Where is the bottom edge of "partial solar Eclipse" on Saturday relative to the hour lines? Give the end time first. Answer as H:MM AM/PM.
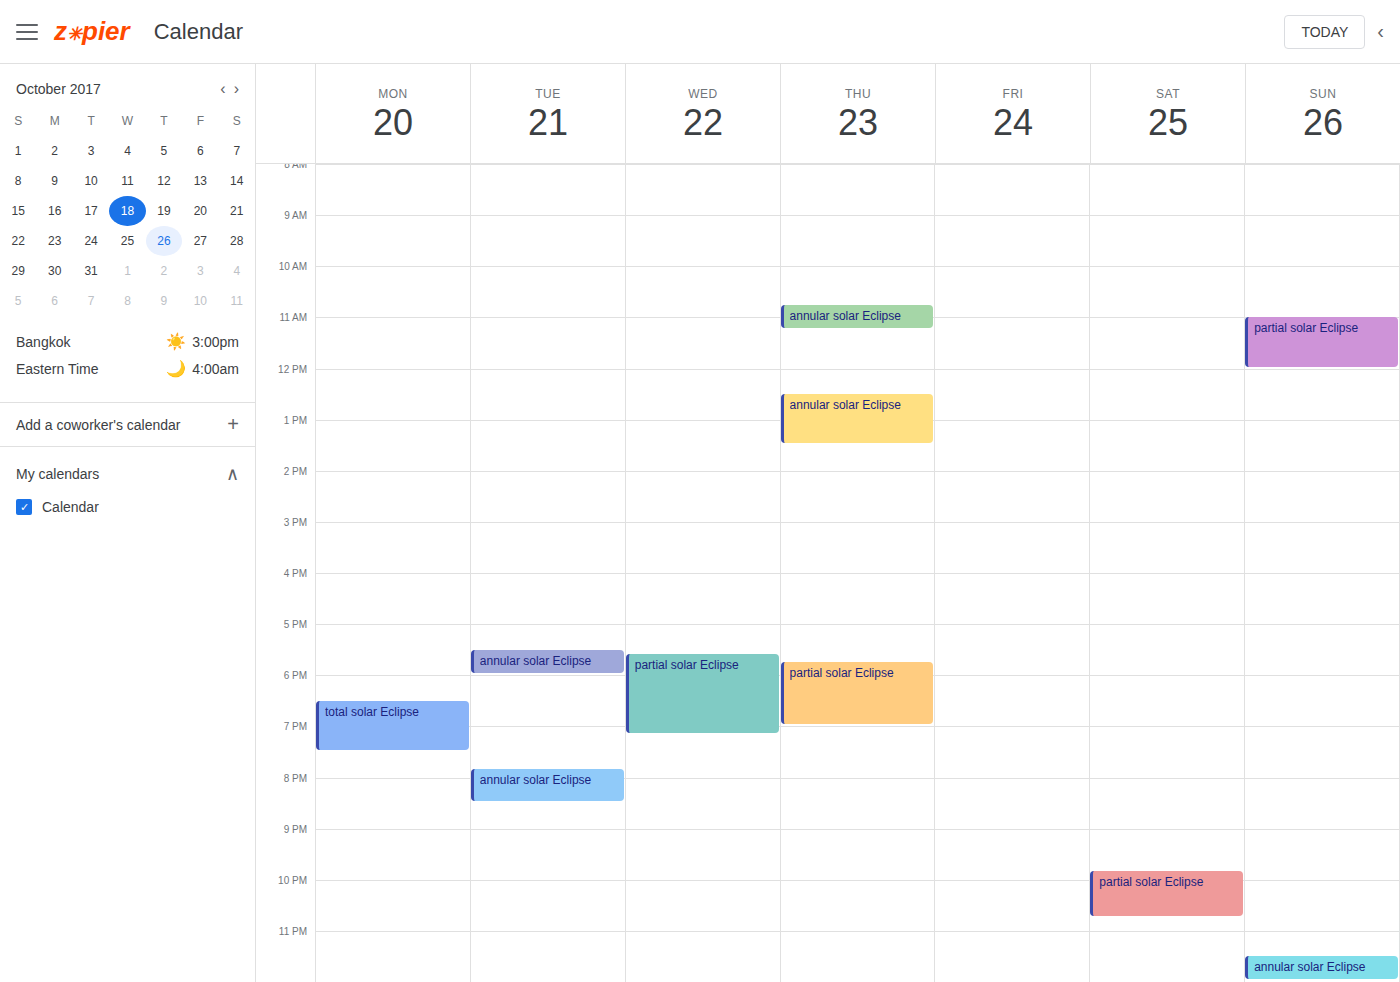
10:45 PM -- neither: three quarters of the way from the 10 PM line to the 11 PM line.